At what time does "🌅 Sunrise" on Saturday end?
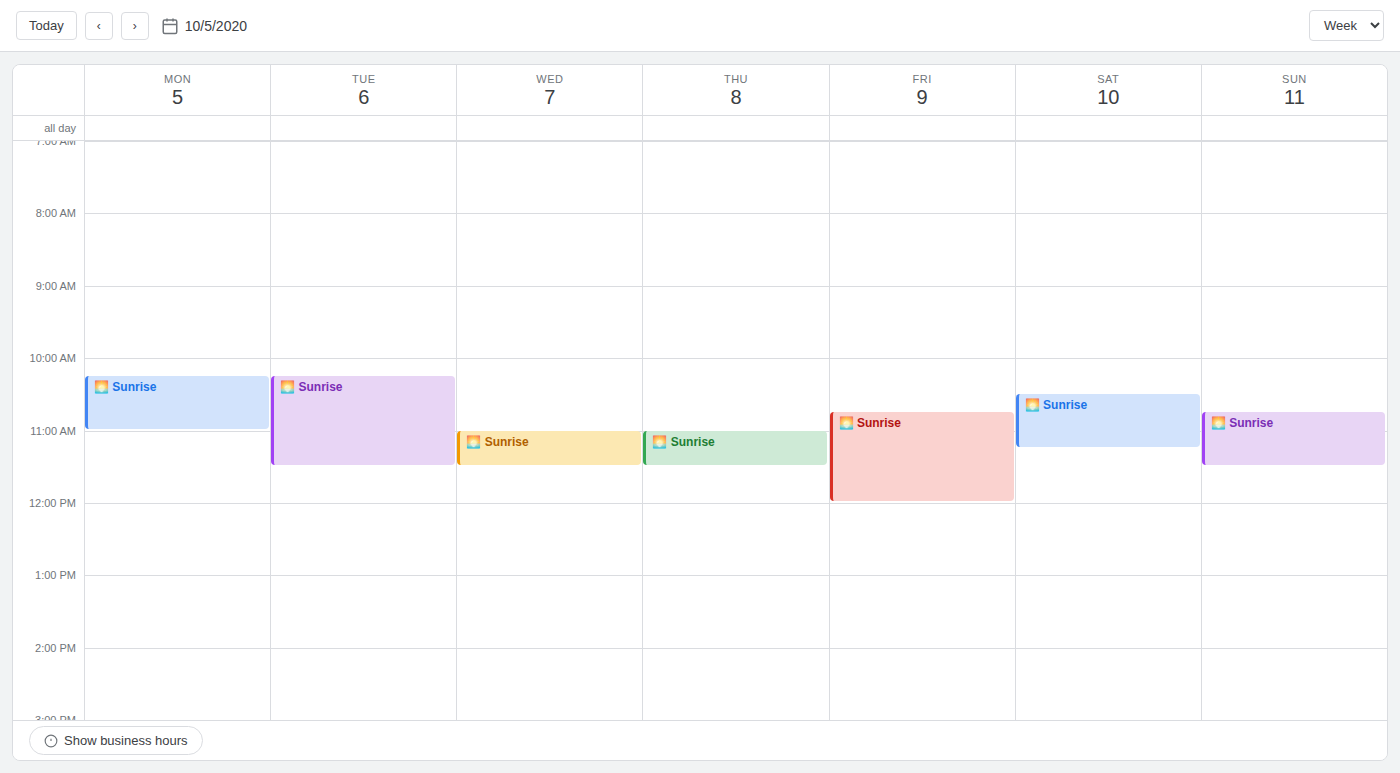
11:15 AM